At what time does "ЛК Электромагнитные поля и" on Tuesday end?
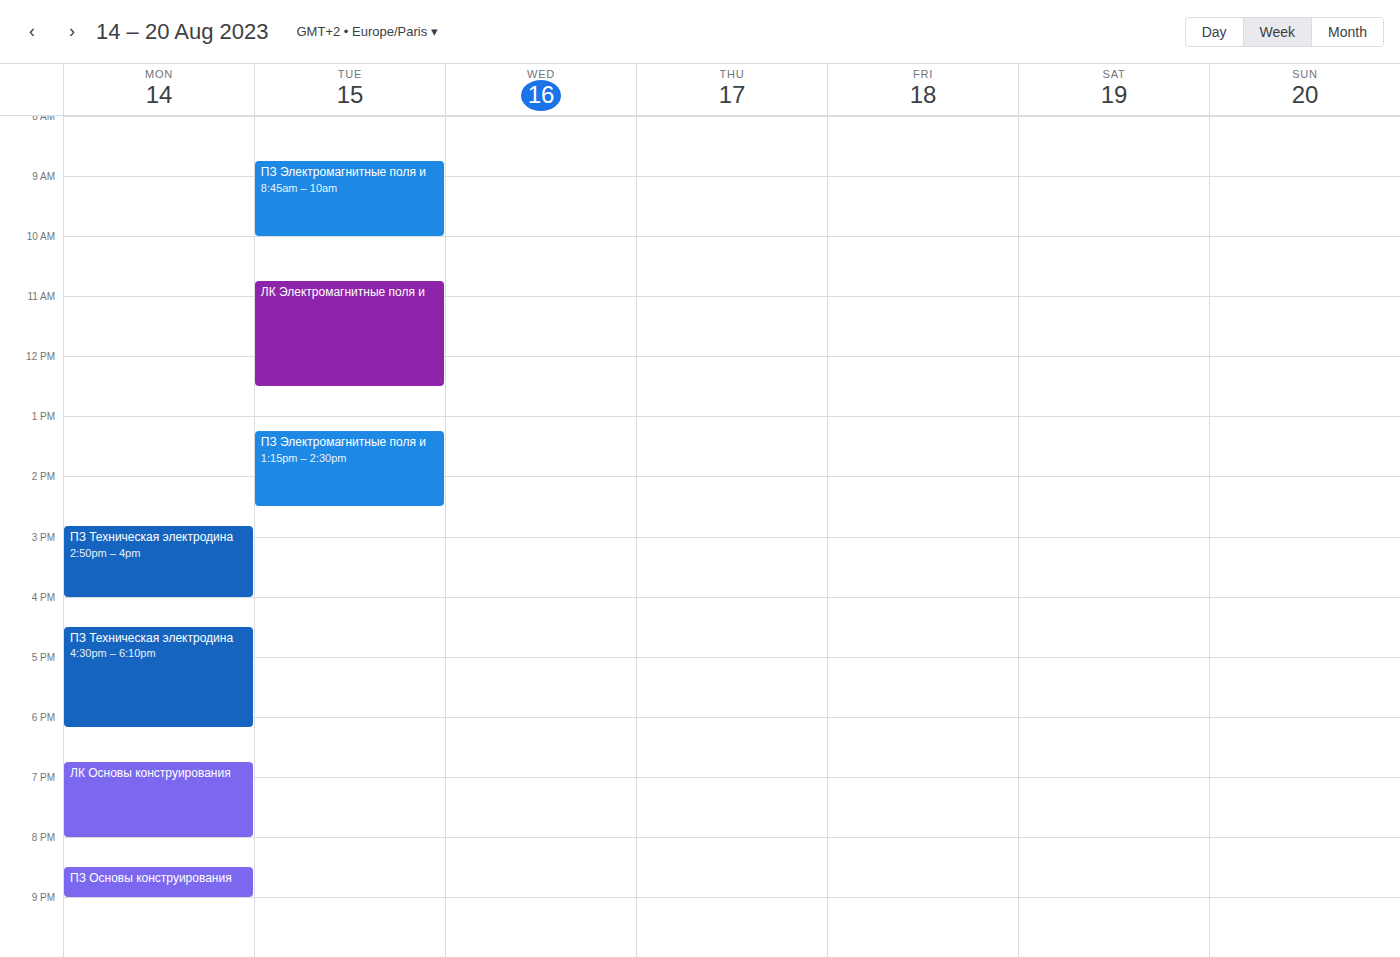
12:30 PM